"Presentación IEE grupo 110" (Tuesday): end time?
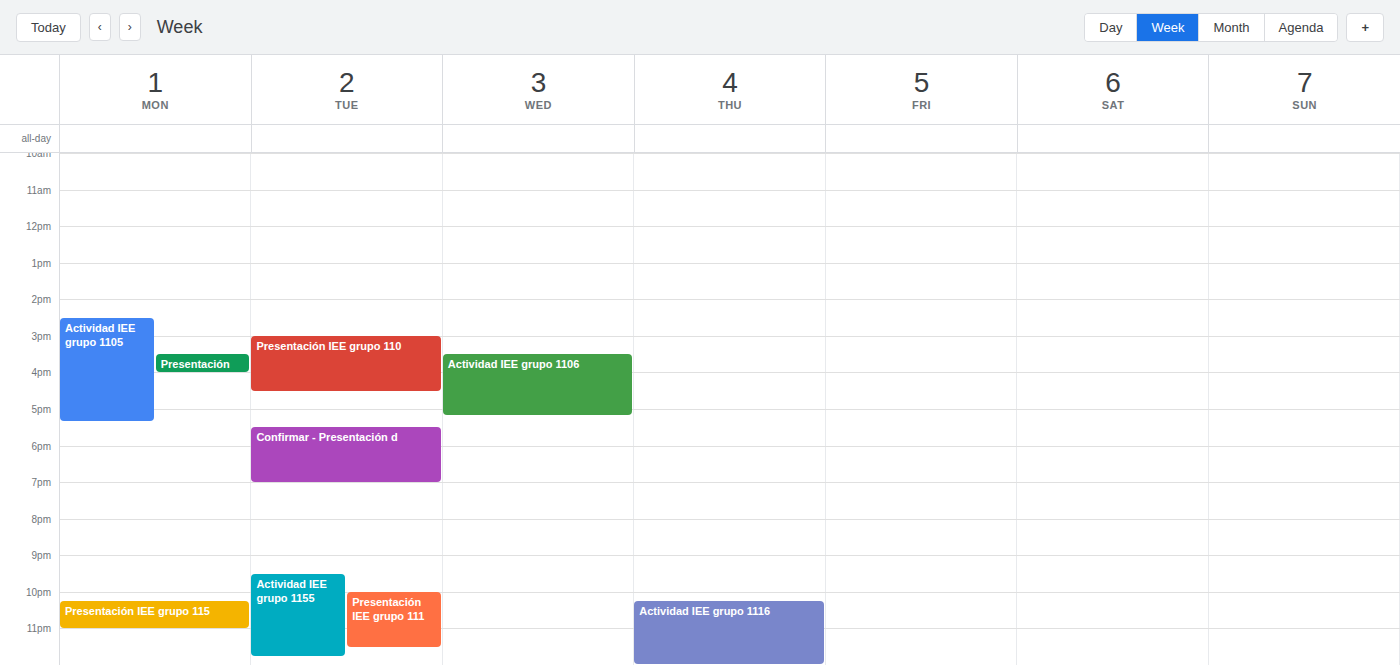
16:30